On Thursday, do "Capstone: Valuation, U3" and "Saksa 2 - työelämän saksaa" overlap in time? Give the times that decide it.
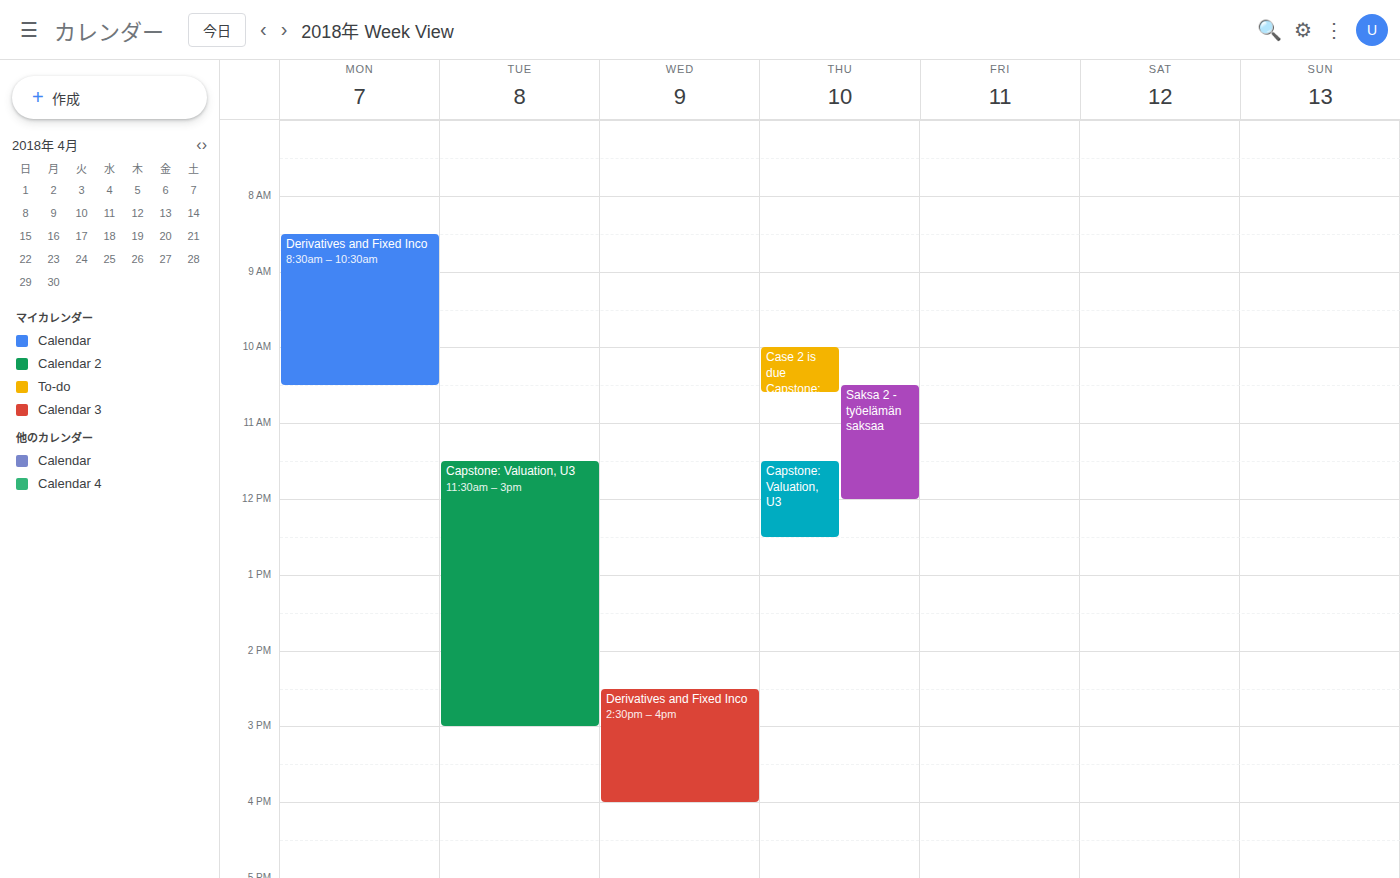
"Capstone: Valuation, U3" starts at 11:30 AM, before "Saksa 2 - työelämän saksaa" ends at 12:00 PM -- they overlap.